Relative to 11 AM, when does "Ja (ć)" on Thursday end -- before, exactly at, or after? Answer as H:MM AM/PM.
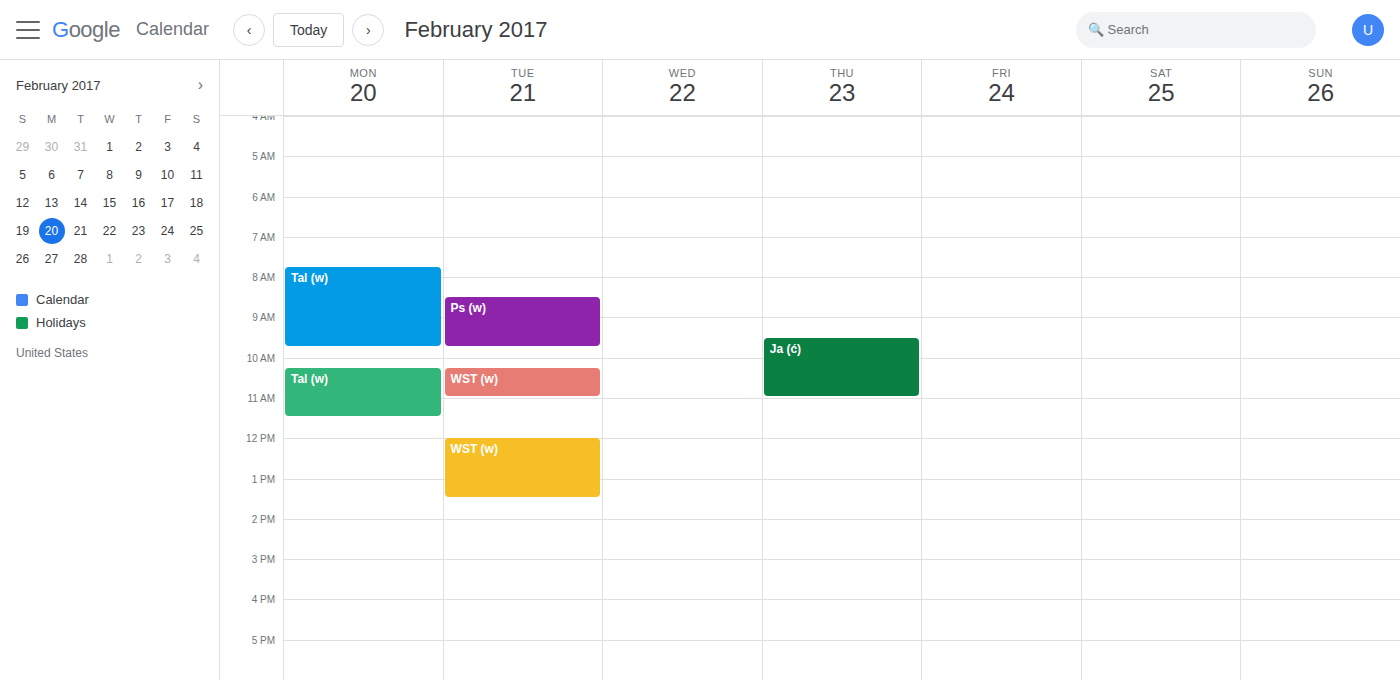
11:00 AM -- exactly at 11 AM, on the 11 AM line.